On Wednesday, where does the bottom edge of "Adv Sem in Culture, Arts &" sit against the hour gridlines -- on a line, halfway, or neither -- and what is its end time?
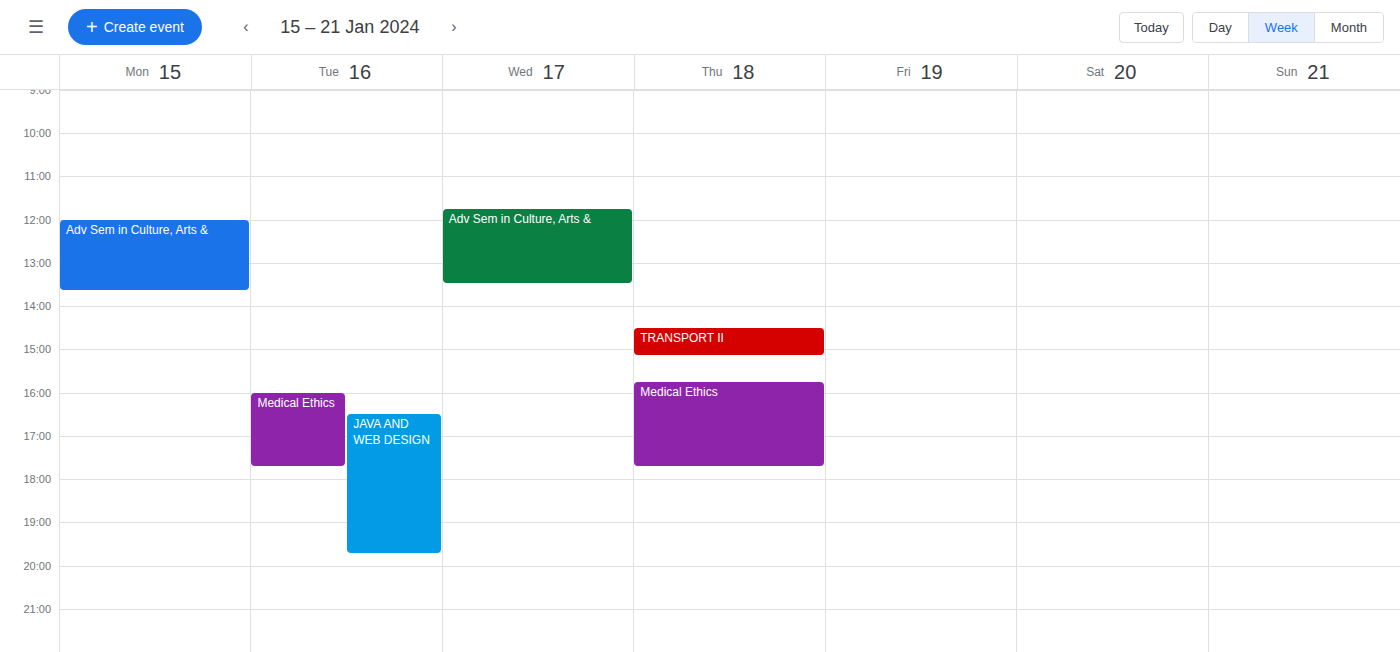
1:30 PM -- halfway between the 1 PM and 2 PM lines.